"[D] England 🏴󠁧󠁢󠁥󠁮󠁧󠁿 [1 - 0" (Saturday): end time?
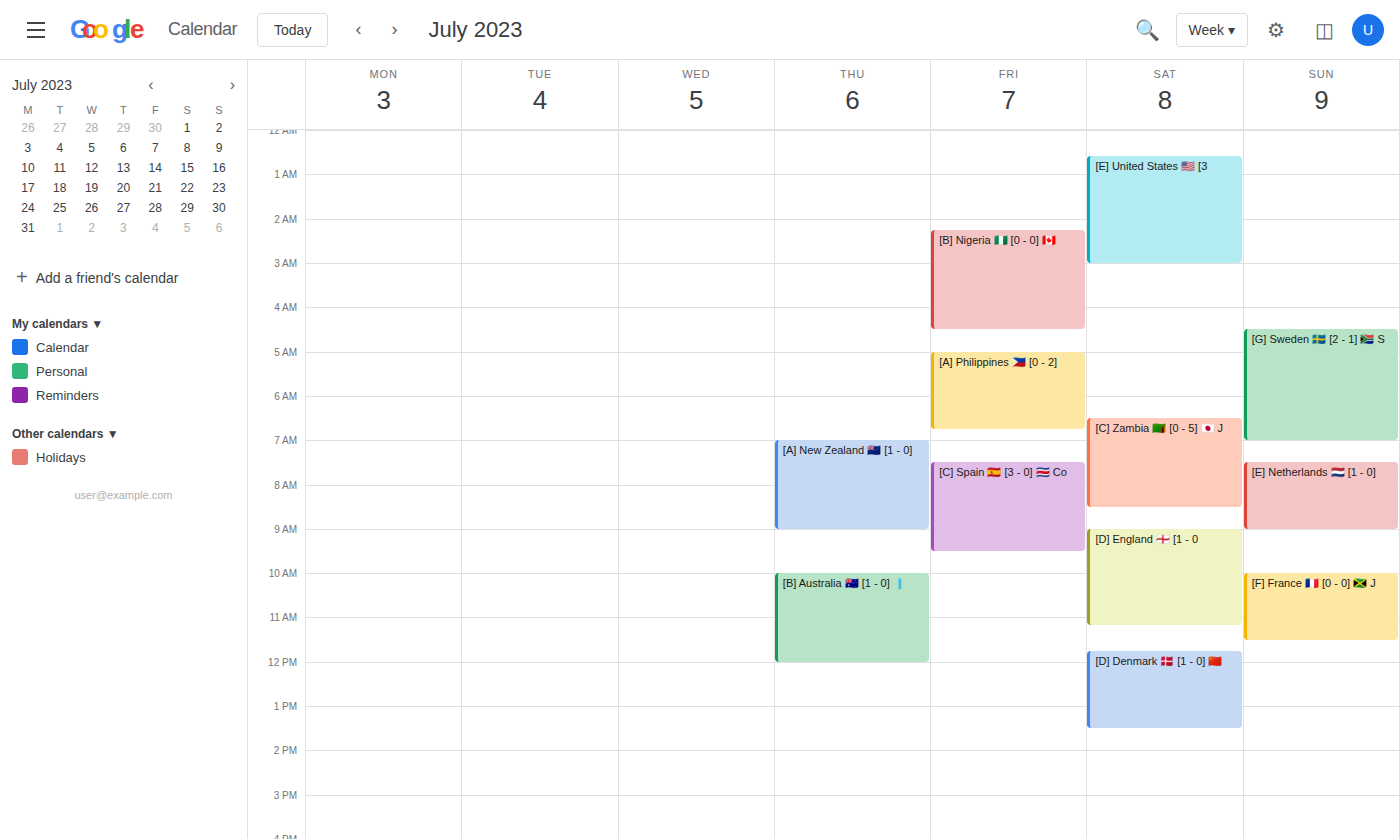
11:10